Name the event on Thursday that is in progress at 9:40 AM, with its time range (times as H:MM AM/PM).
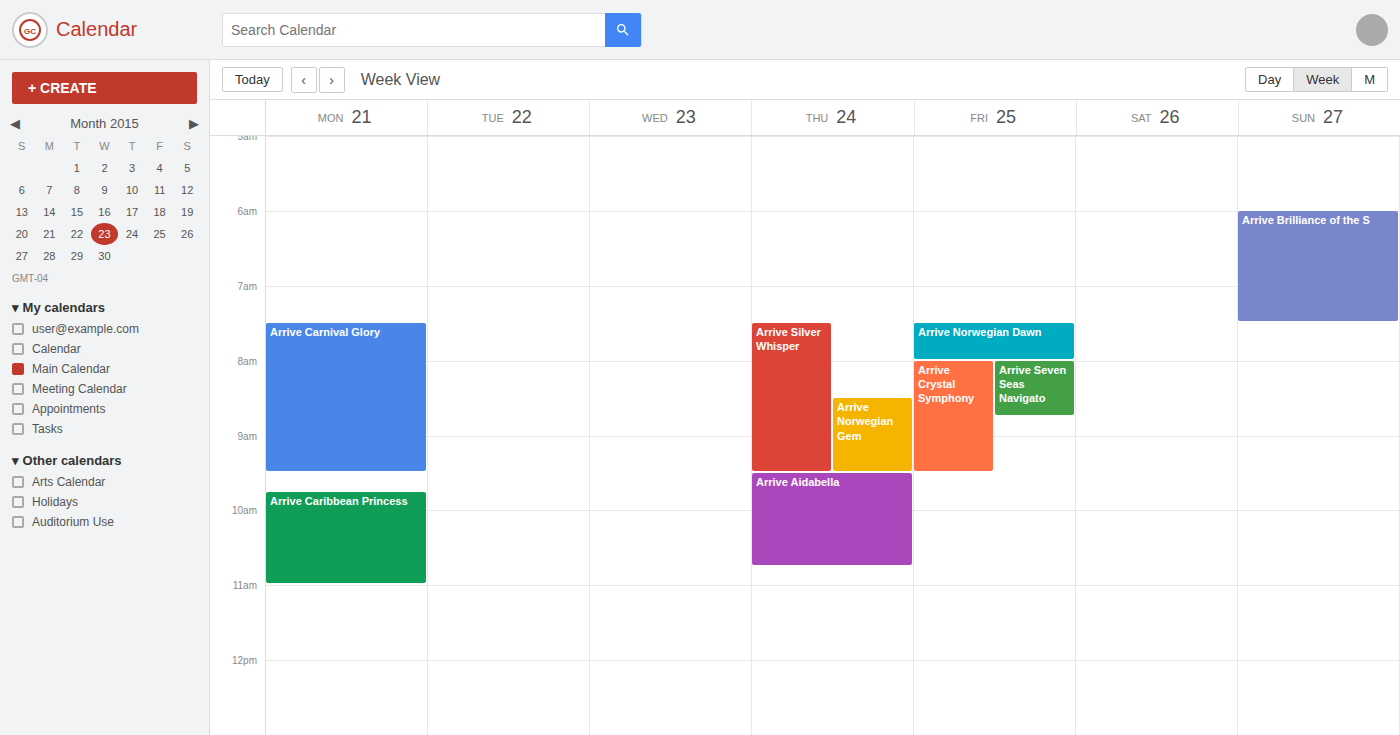
"Arrive Aidabella", 9:30 AM to 10:45 AM